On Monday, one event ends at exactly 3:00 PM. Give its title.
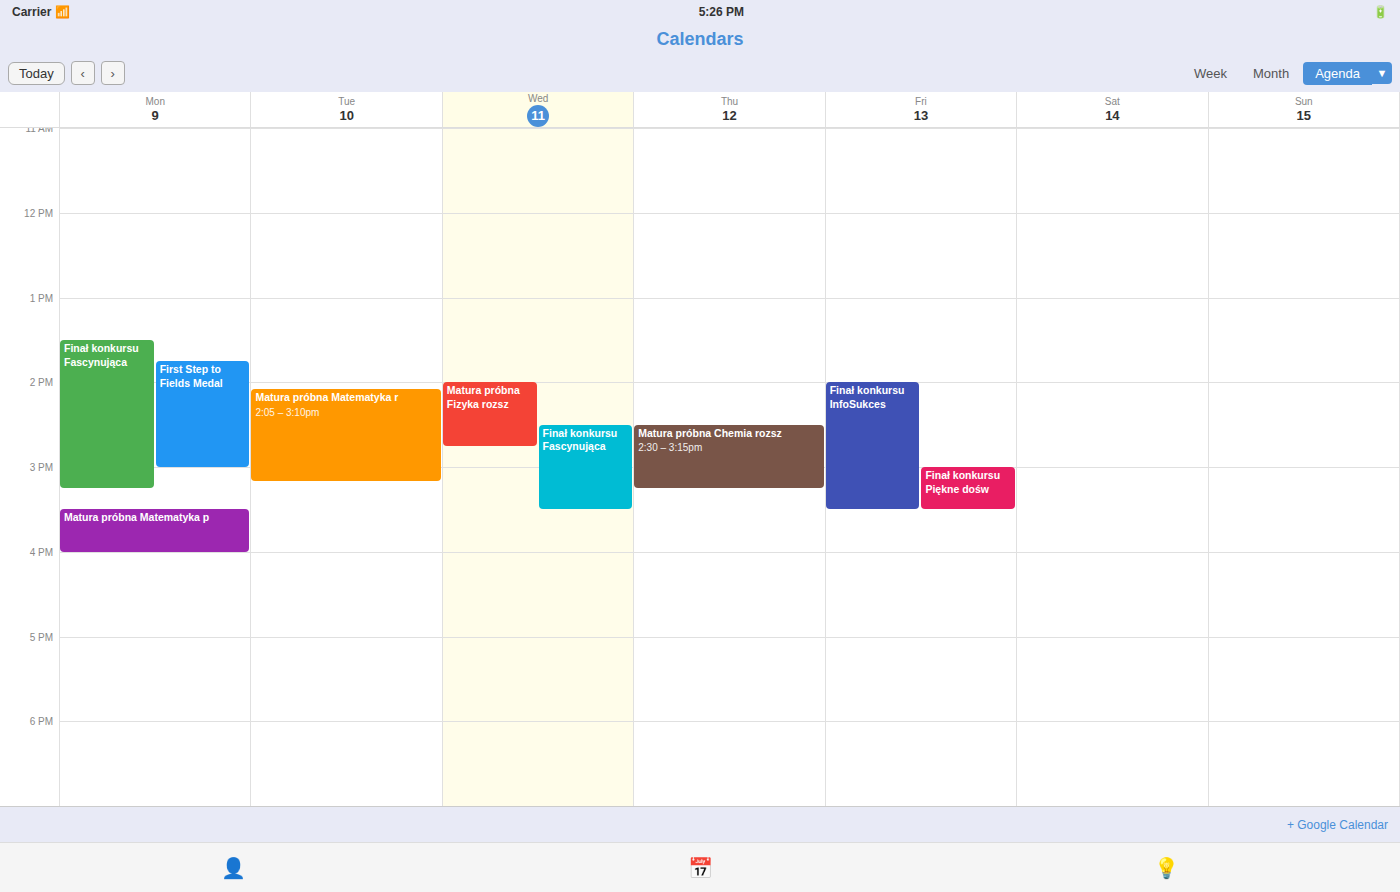
"First Step to Fields Medal"